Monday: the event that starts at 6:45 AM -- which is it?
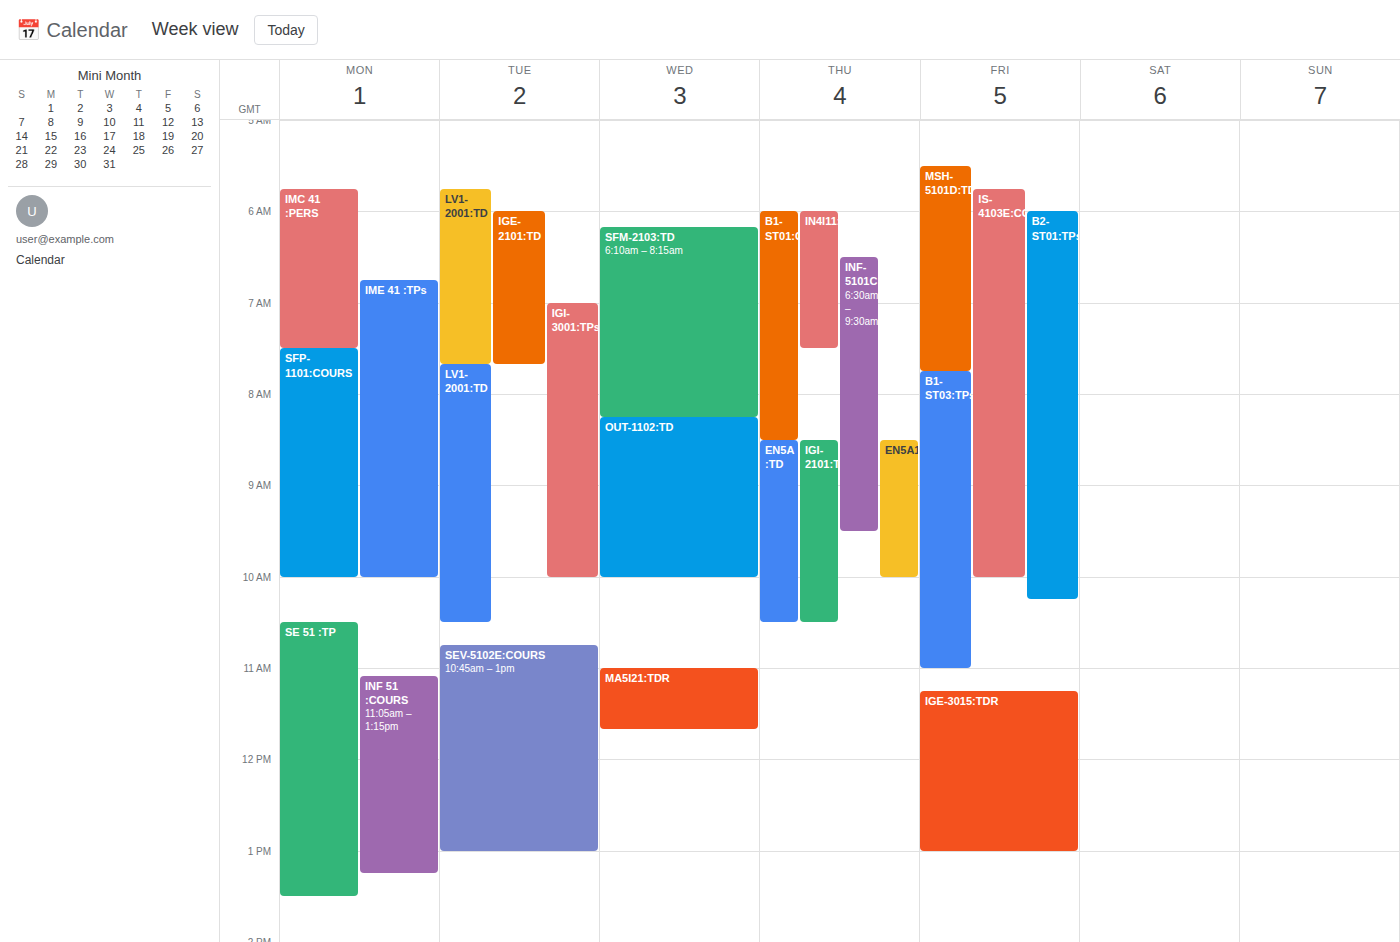
"IME 41 :TPs"